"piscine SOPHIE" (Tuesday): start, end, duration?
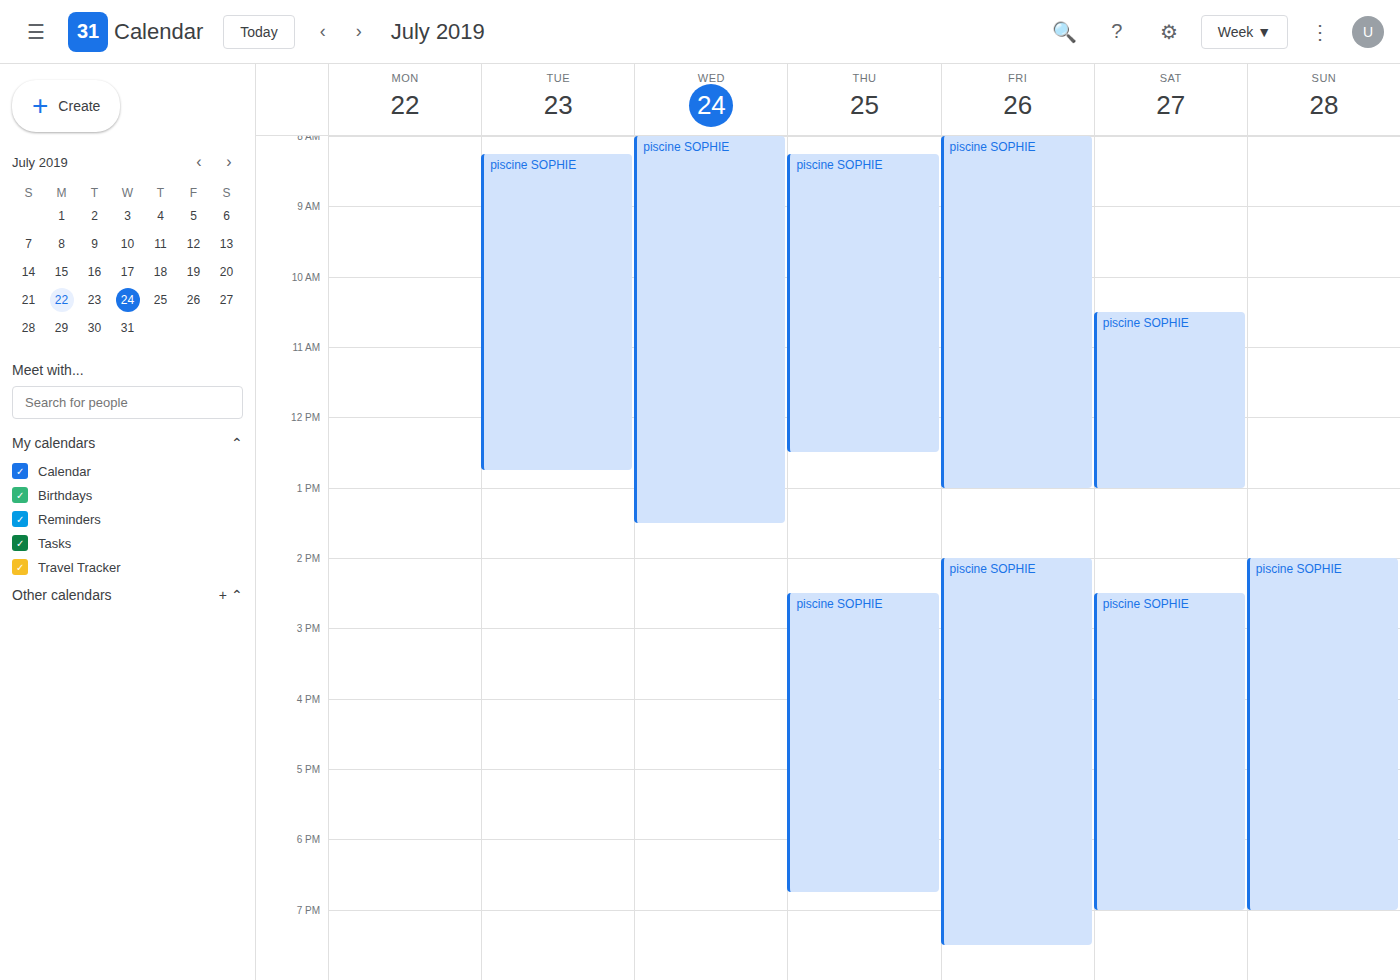
8:15 AM to 12:45 PM, 4 hours 30 minutes